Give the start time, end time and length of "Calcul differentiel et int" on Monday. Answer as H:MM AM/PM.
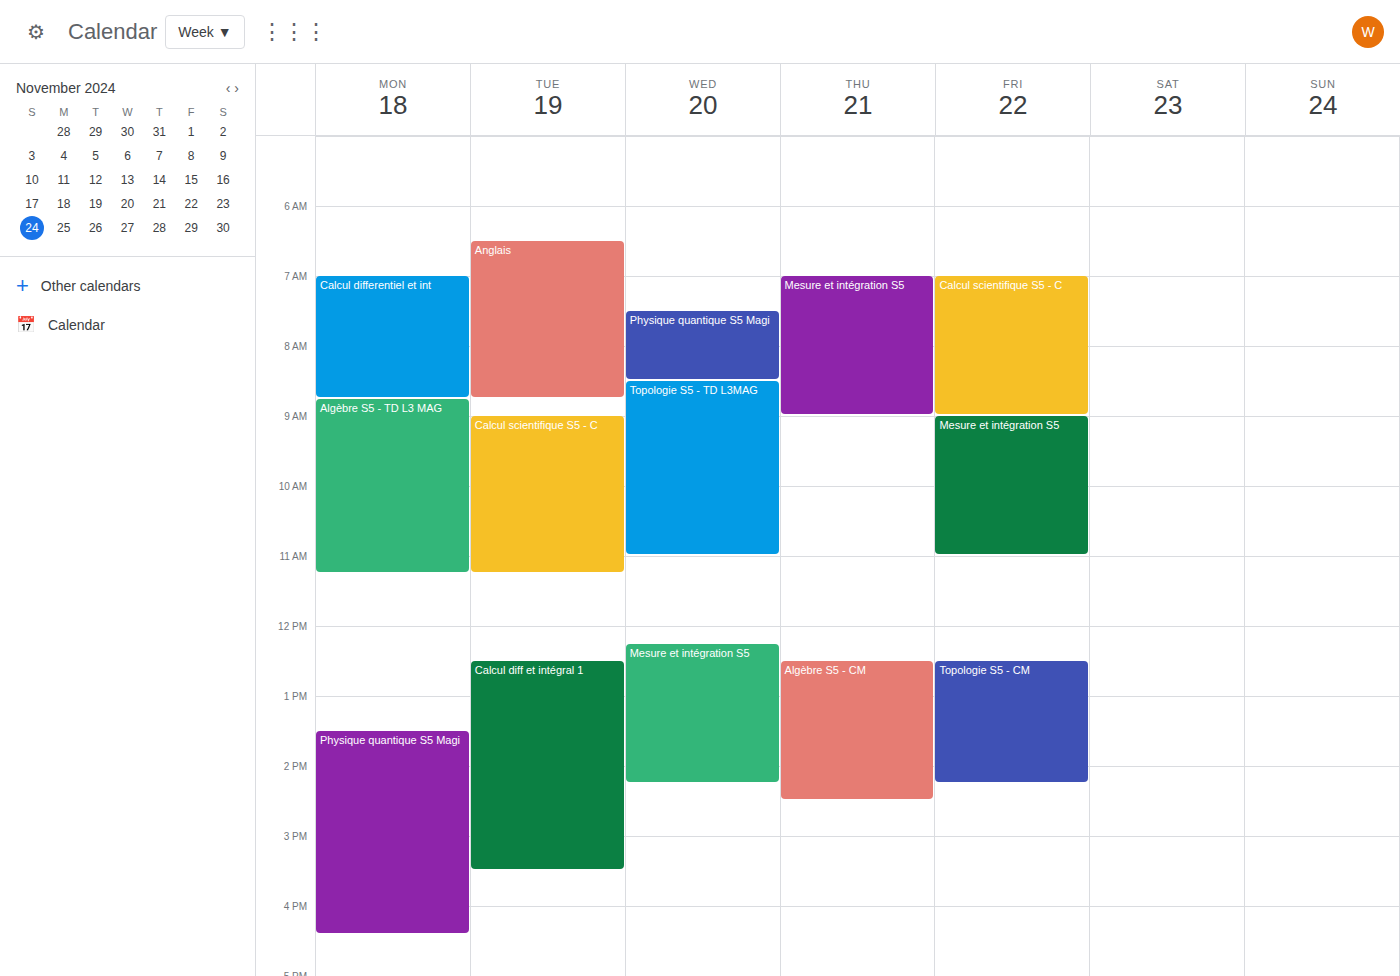
7:00 AM to 8:45 AM, 1 hour 45 minutes